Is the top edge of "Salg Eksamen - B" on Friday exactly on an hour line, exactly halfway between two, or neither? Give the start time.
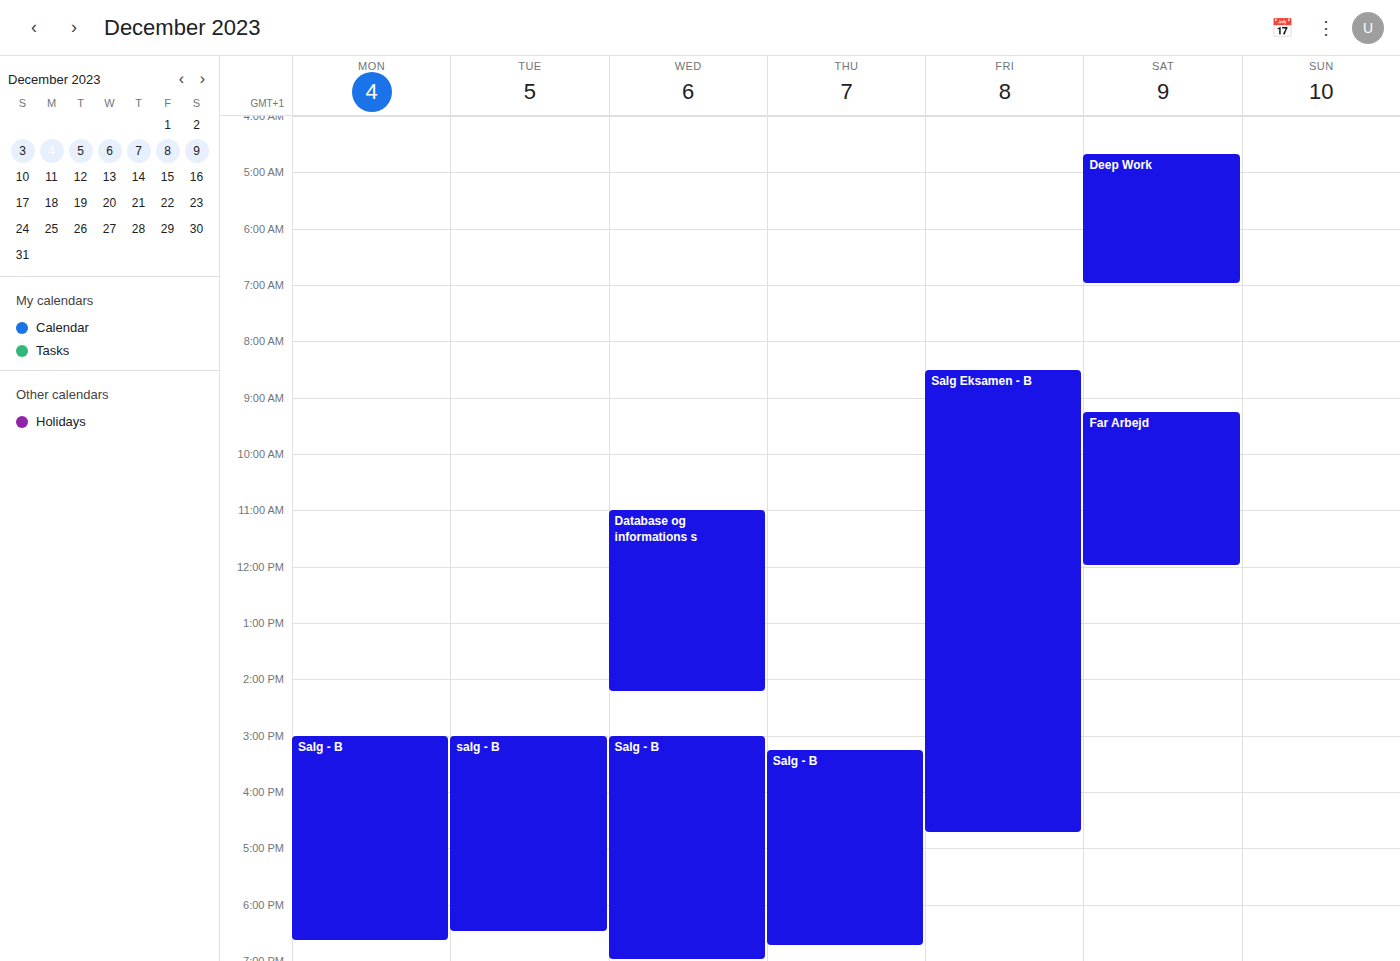
8:30 AM -- halfway between the 8 AM and 9 AM lines.